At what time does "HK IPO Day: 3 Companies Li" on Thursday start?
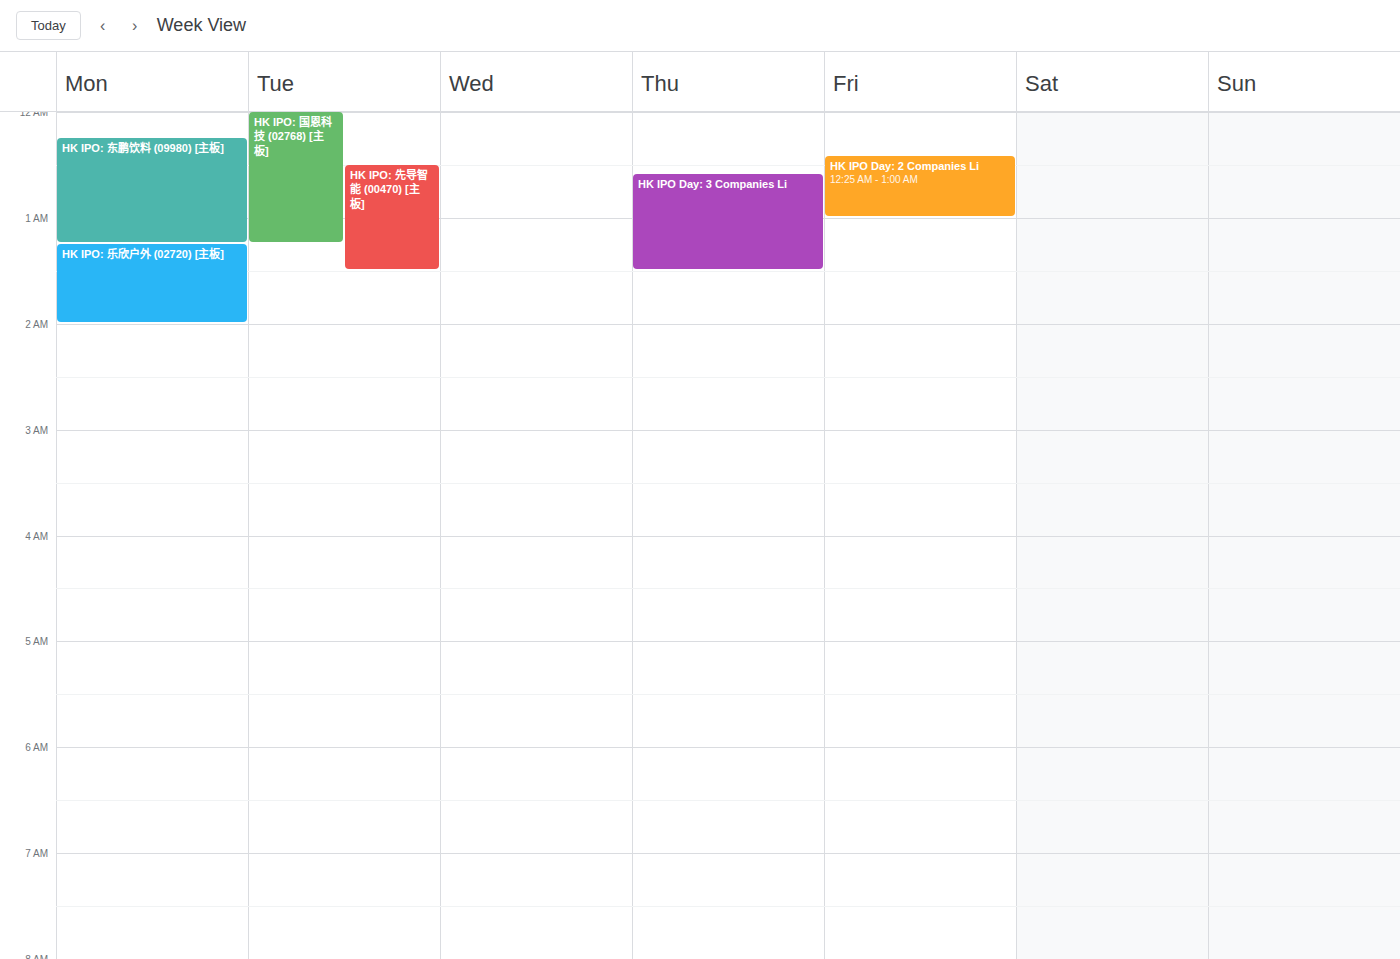
12:35 AM